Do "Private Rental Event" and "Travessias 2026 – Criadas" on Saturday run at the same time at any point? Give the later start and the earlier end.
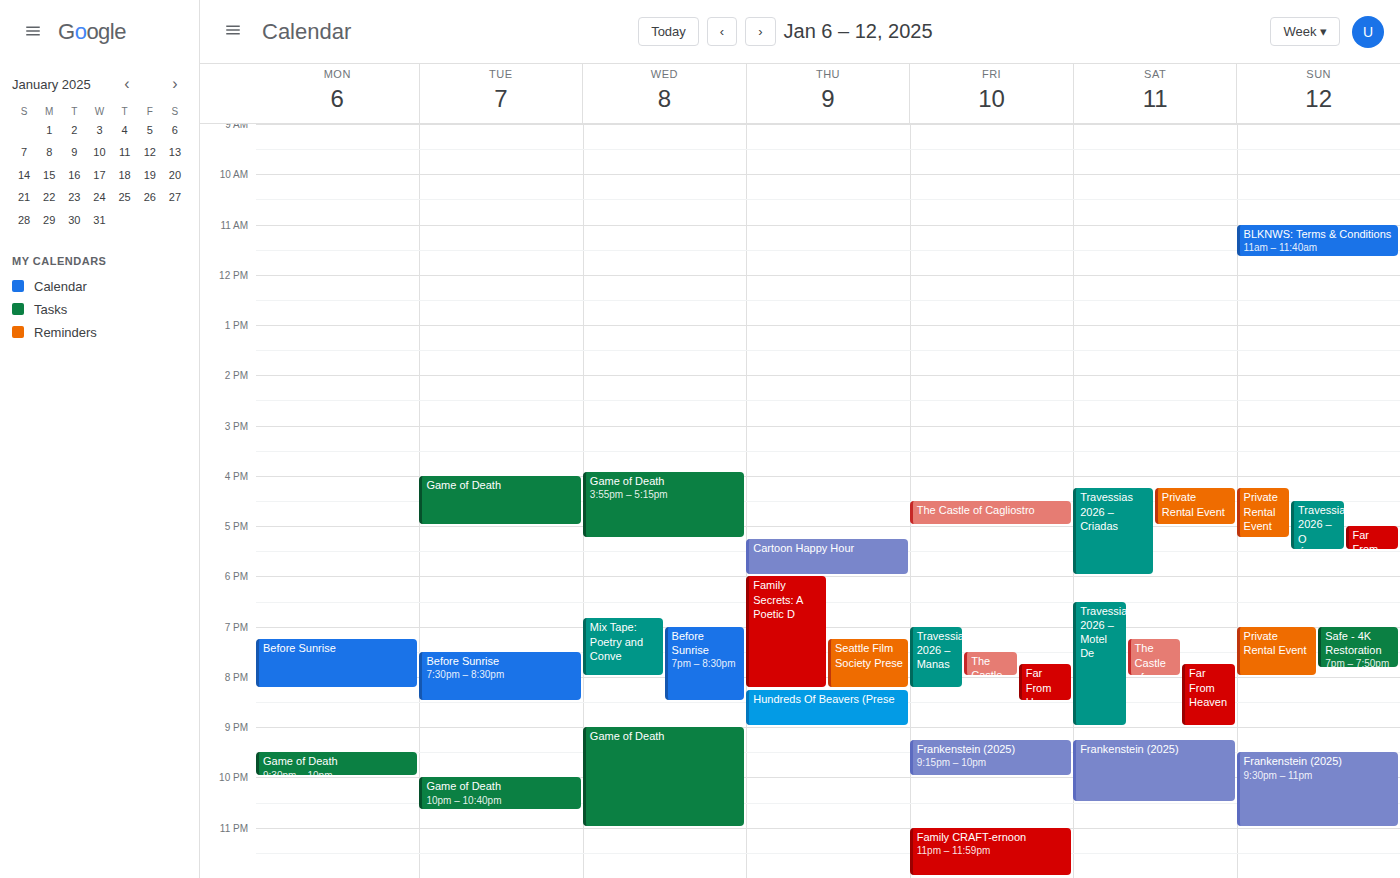
"Private Rental Event" runs 4:15 PM to 5:00 PM, inside "Travessias 2026 – Criadas" -- they overlap.